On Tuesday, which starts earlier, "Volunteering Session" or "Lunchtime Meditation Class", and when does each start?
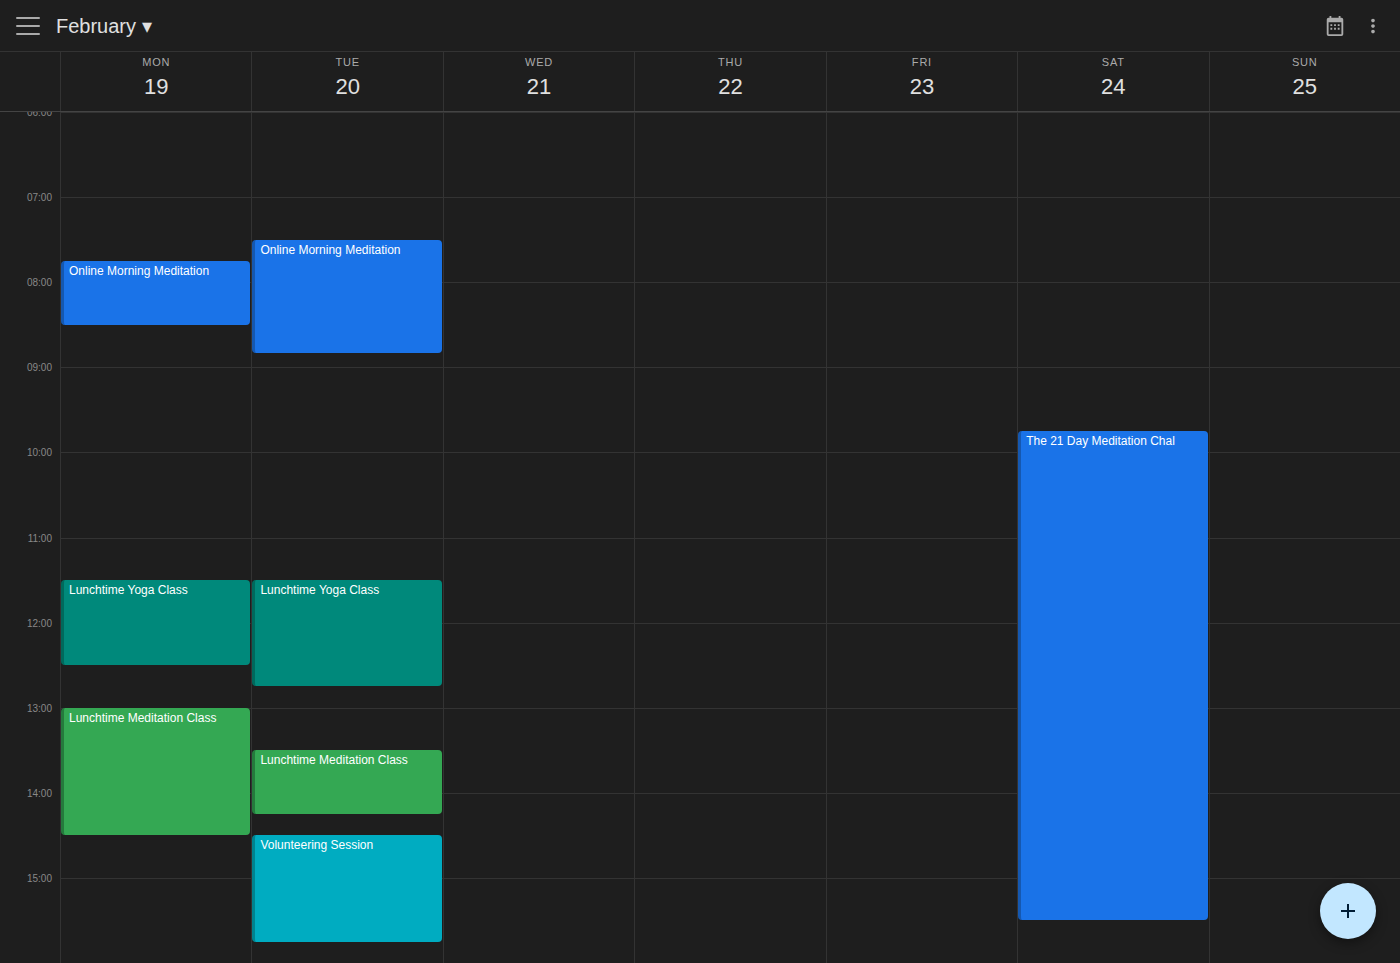
"Lunchtime Meditation Class" 1:30 PM; "Volunteering Session" 2:30 PM.